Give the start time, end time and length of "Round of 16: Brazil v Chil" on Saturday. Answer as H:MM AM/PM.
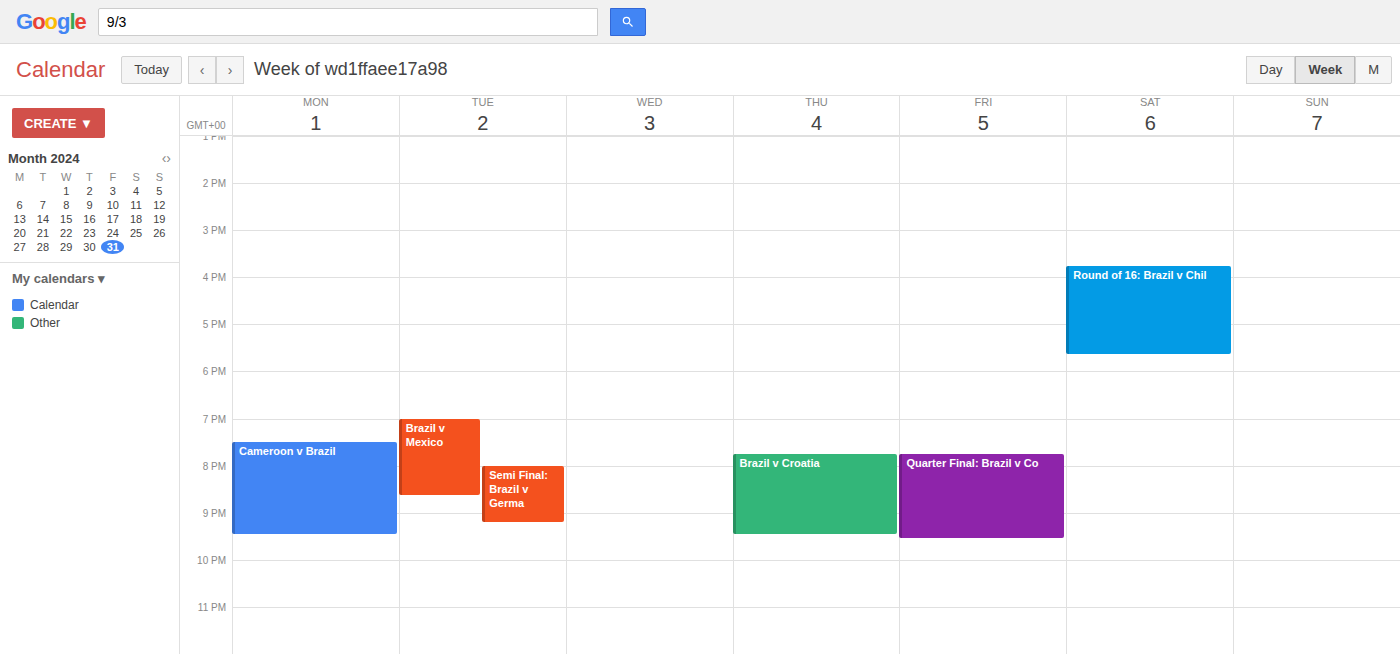
3:45 PM to 5:40 PM, 1 hour 55 minutes